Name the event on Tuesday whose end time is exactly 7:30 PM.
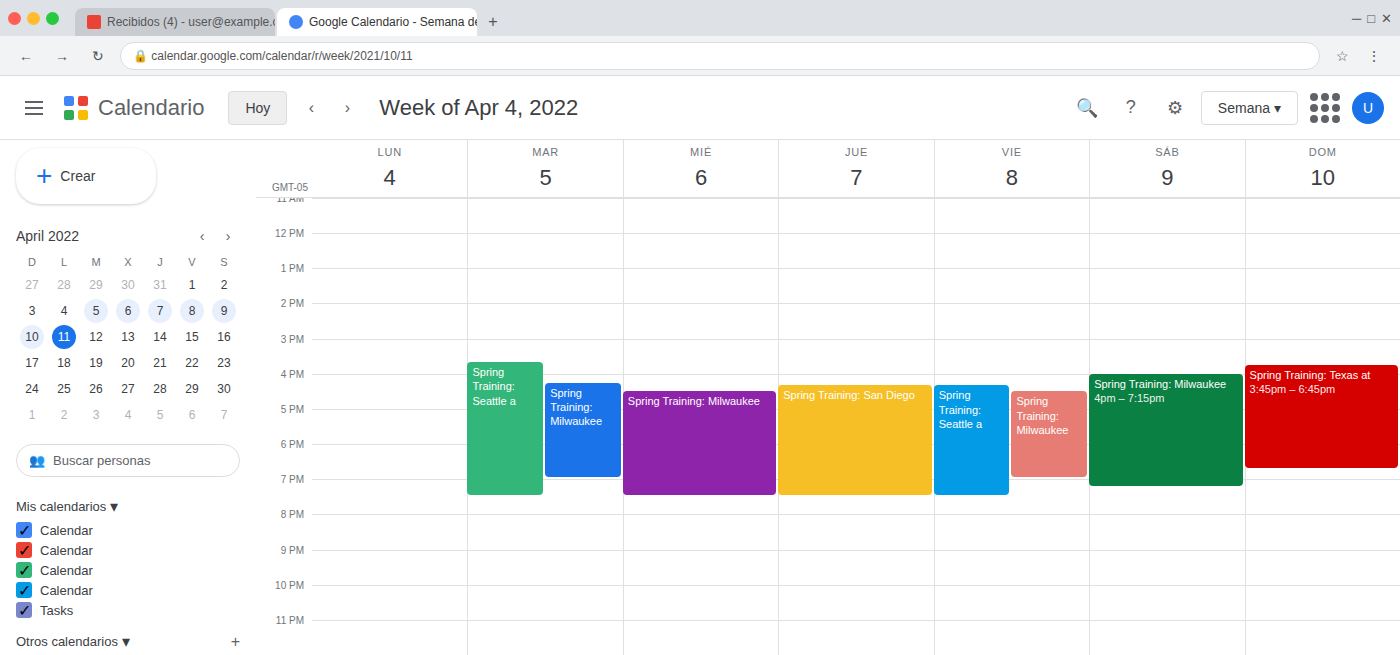
"Spring Training: Seattle a"